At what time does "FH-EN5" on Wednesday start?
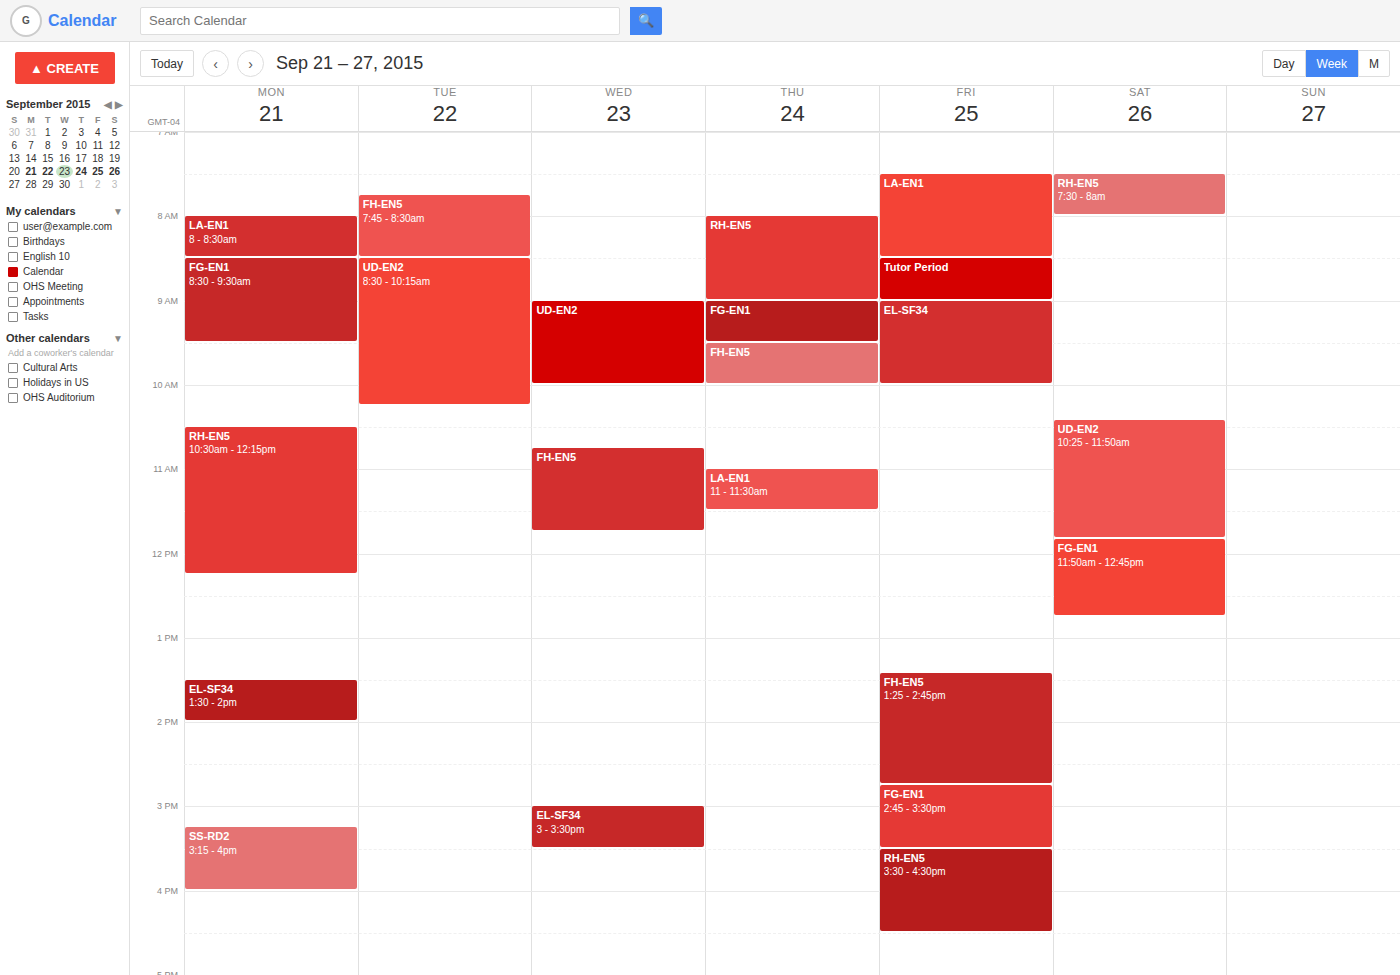
10:45